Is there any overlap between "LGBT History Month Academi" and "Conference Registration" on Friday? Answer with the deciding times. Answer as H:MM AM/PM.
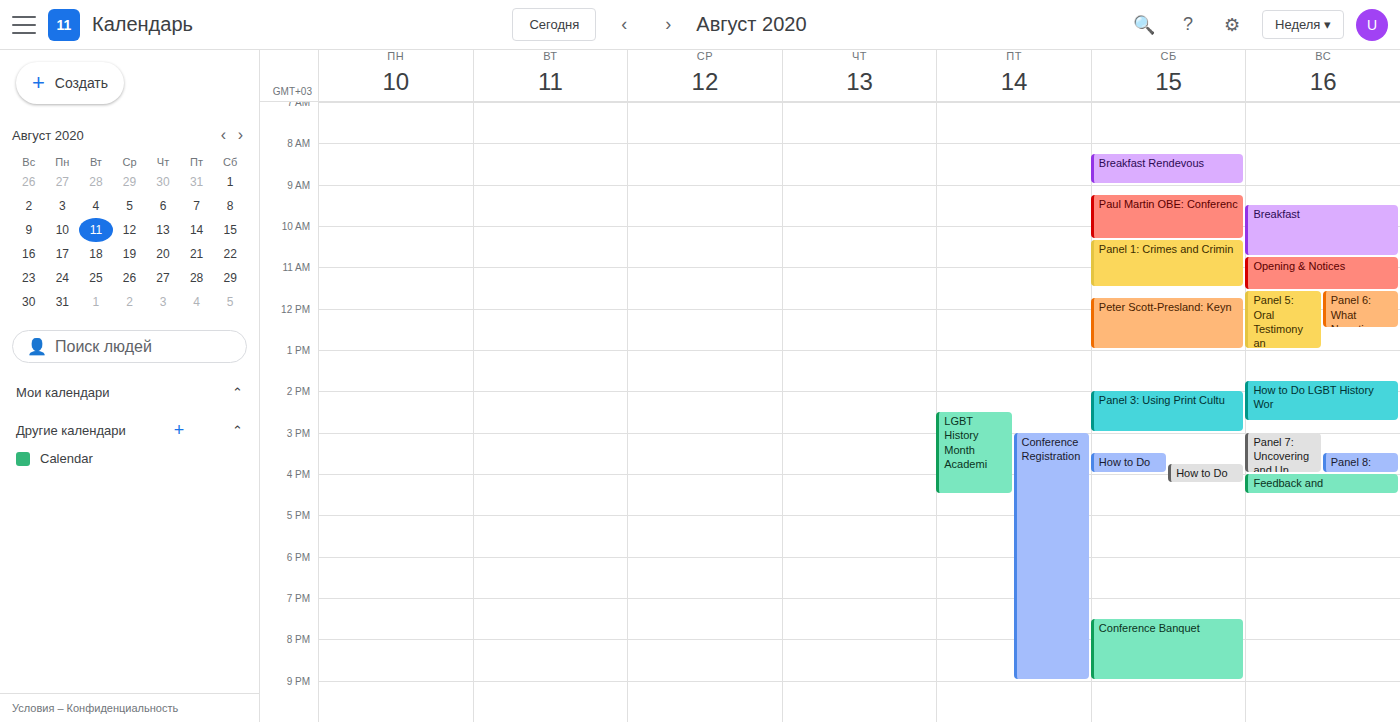
"Conference Registration" starts at 3:00 PM, before "LGBT History Month Academi" ends at 4:30 PM -- they overlap.